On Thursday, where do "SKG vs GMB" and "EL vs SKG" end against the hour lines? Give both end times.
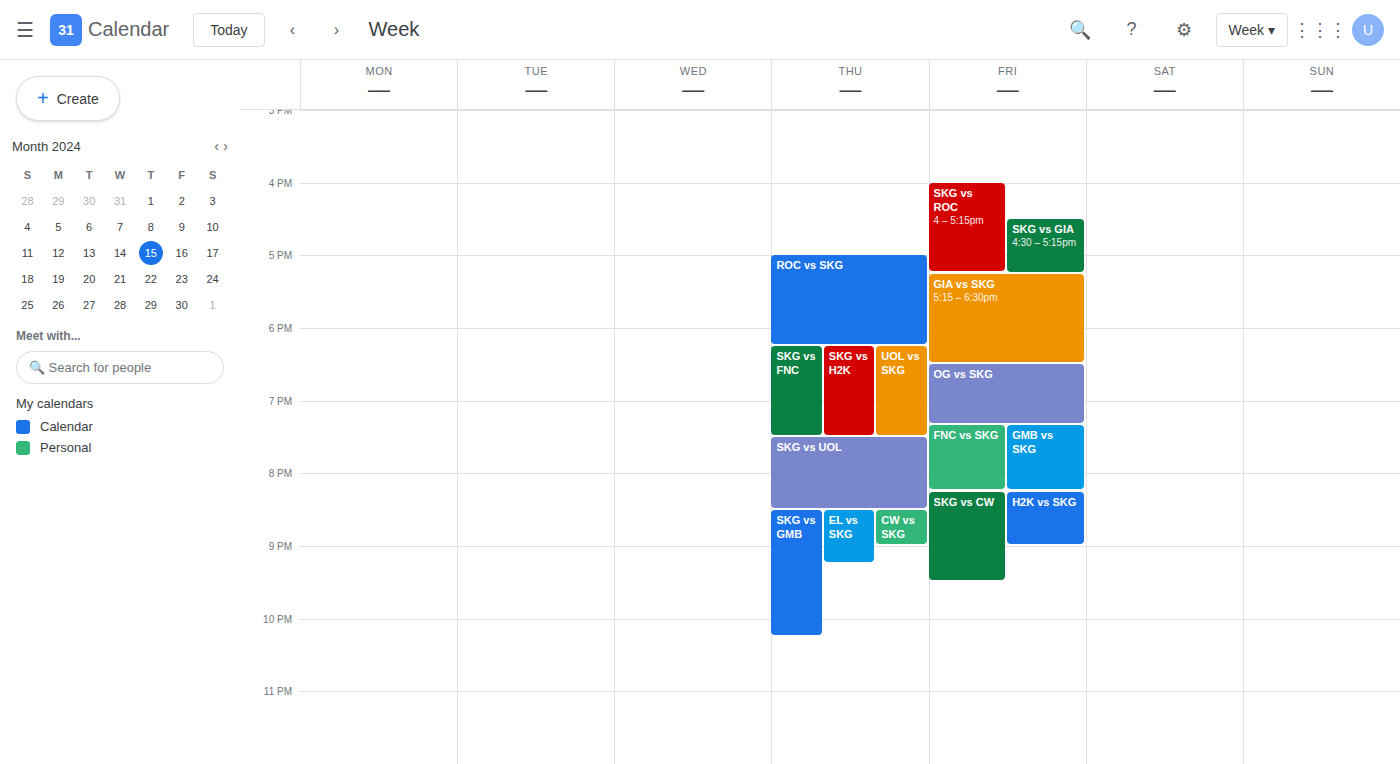
"SKG vs GMB": 10:15 PM, neither: a quarter of the way from the 10 PM line to the 11 PM line. "EL vs SKG": 9:15 PM, neither: a quarter of the way from the 9 PM line to the 10 PM line.